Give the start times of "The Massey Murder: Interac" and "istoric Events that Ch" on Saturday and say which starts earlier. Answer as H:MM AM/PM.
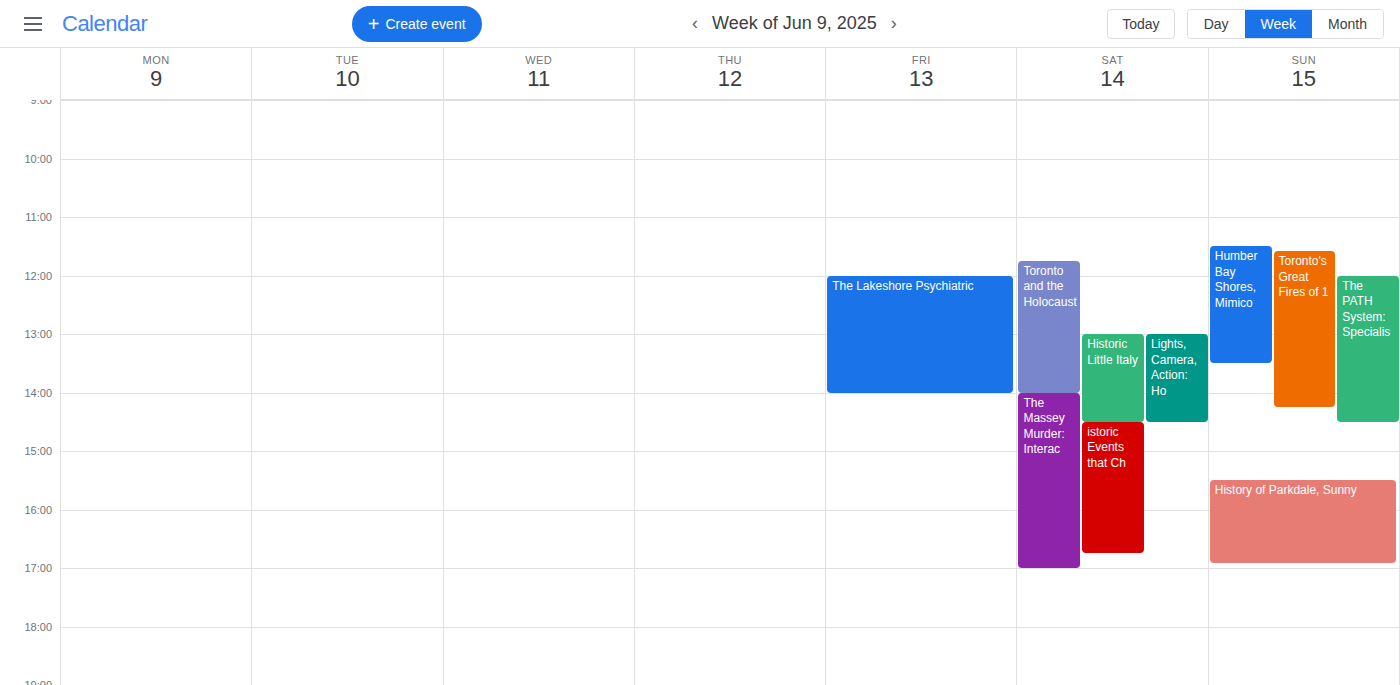
"The Massey Murder: Interac" 2:00 PM; "istoric Events that Ch" 2:30 PM.